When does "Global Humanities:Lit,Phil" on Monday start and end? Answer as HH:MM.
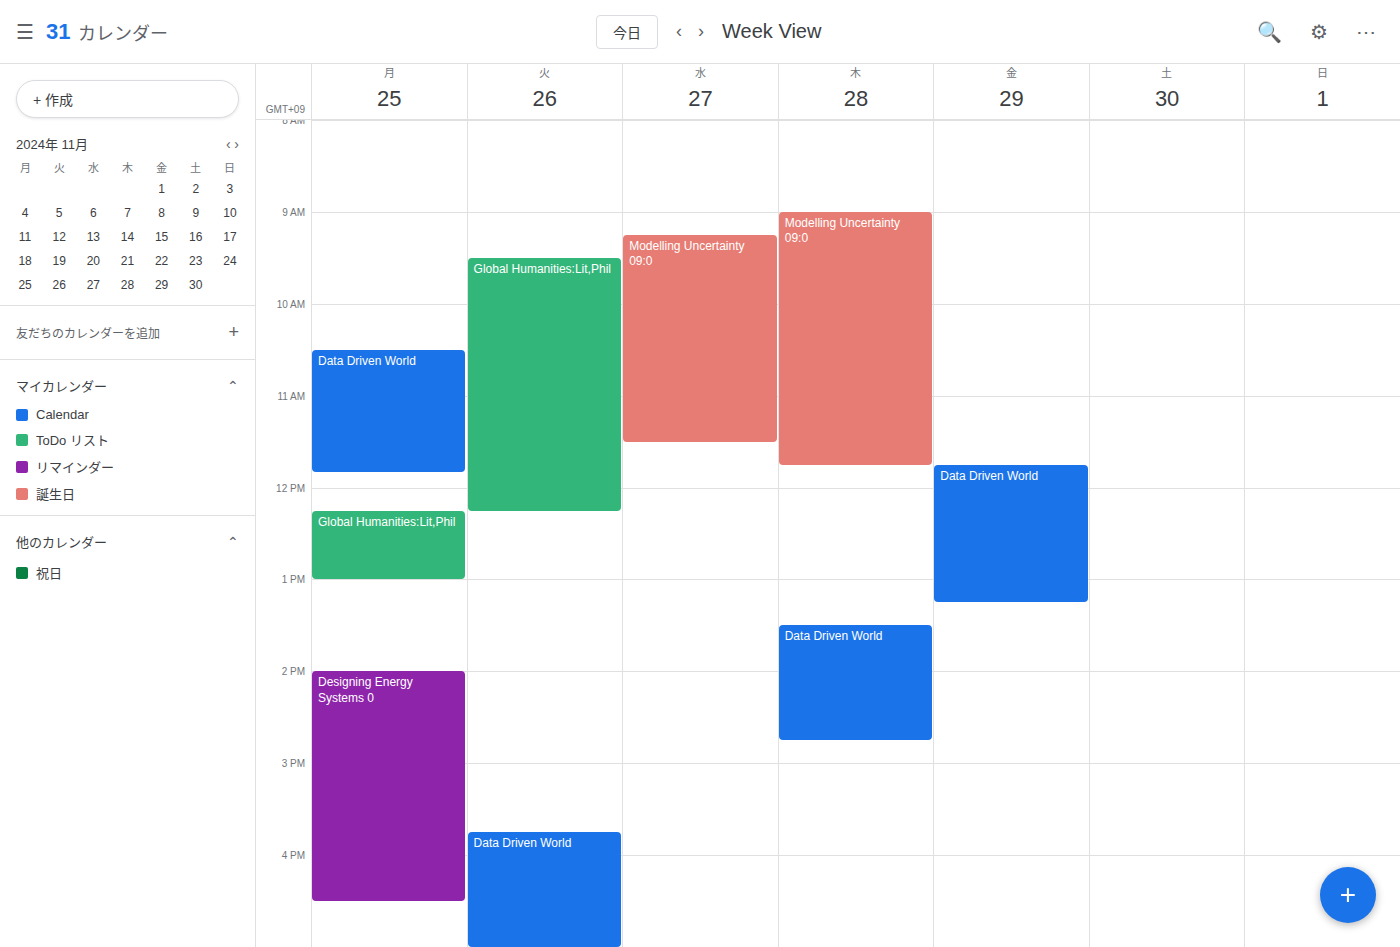
12:15 to 13:00